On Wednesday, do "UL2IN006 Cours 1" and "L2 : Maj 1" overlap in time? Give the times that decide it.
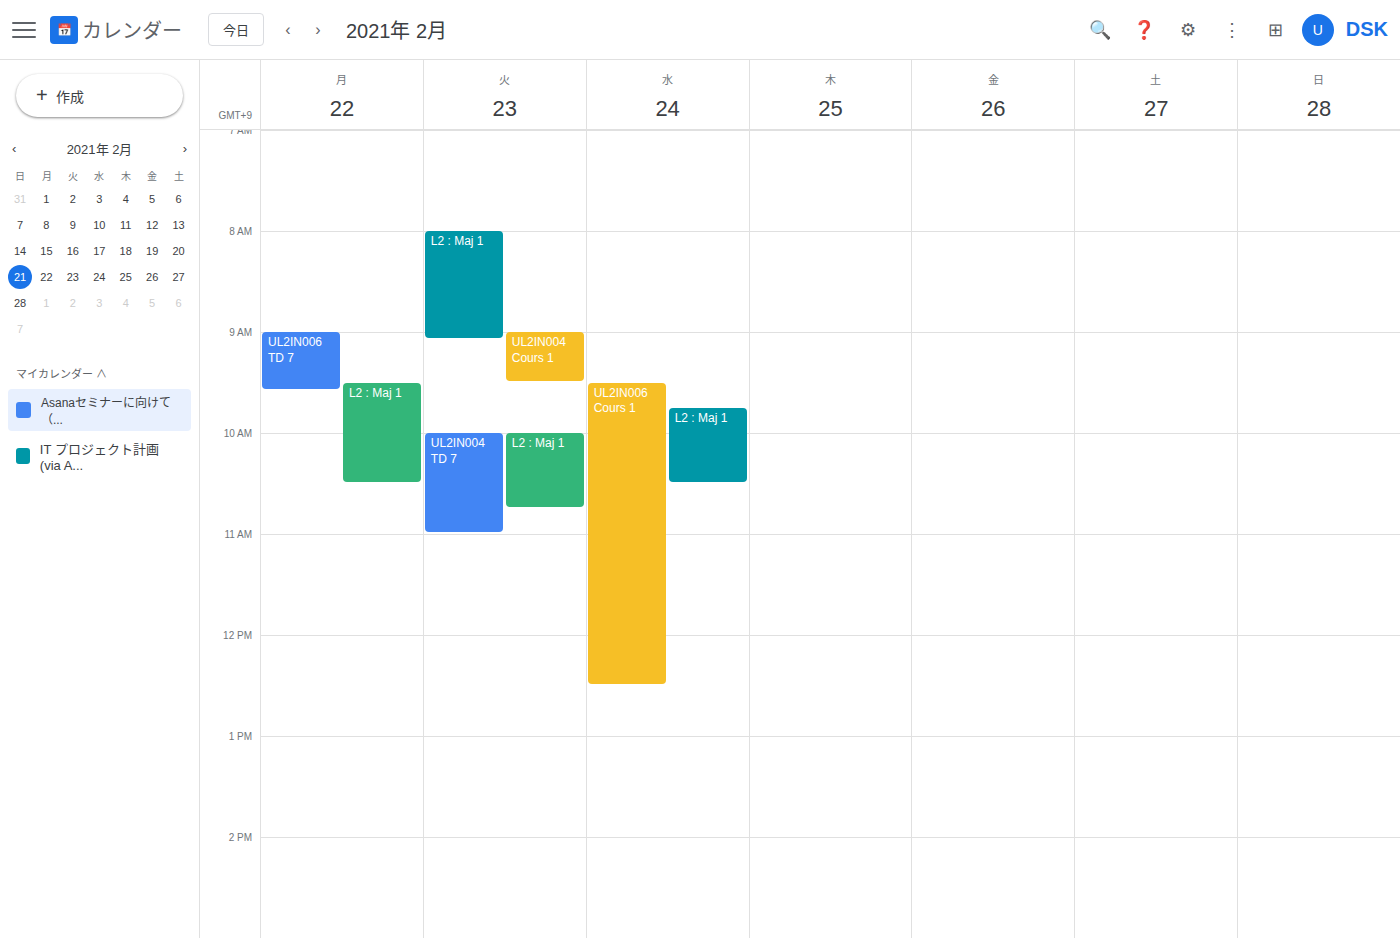
"L2 : Maj 1" runs 09:45 to 10:30, inside "UL2IN006 Cours 1" -- they overlap.